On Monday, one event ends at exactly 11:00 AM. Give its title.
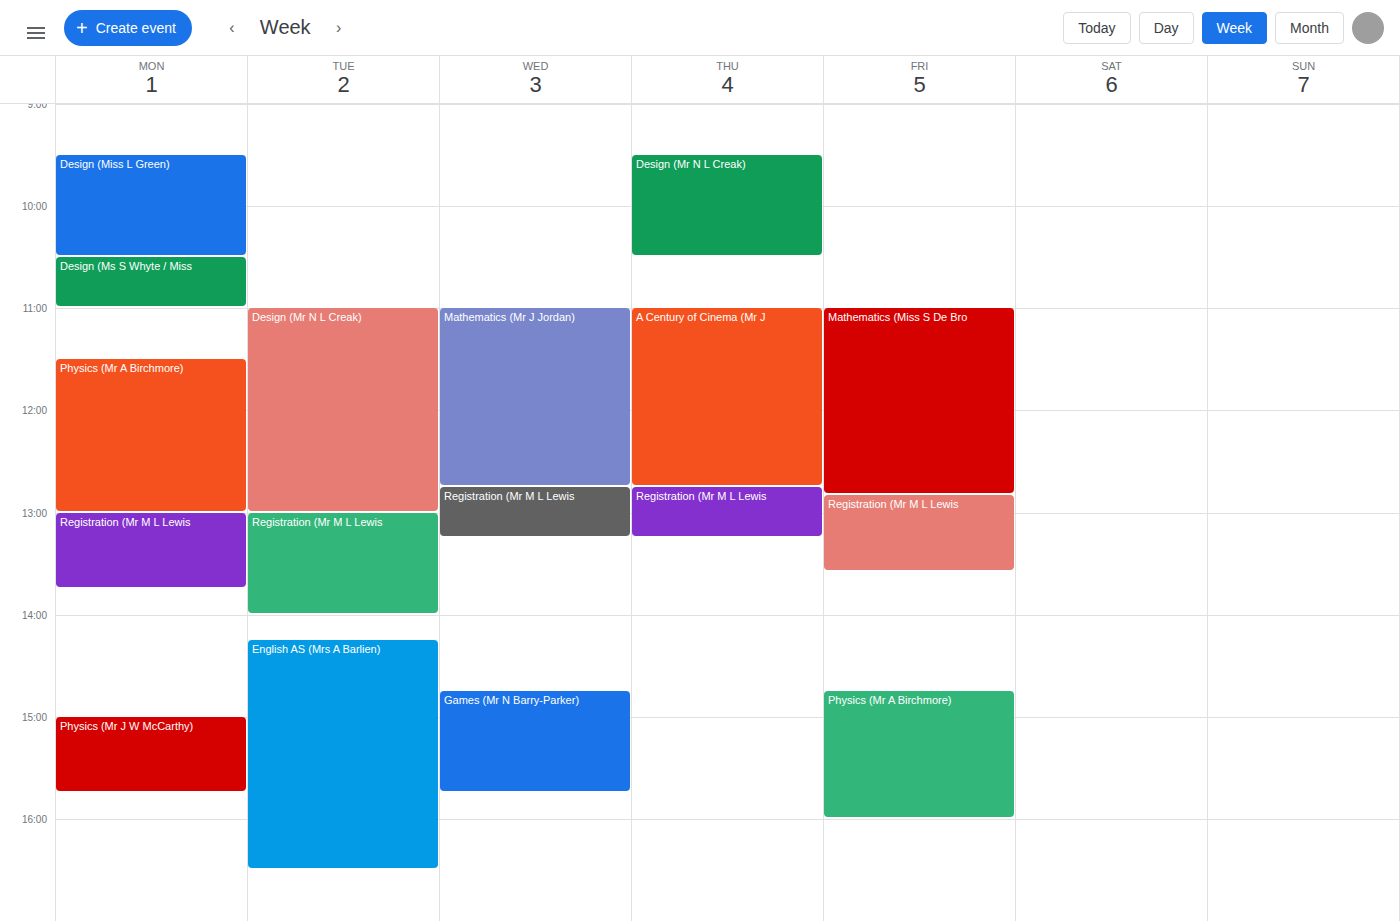
"Design (Ms S Whyte / Miss"